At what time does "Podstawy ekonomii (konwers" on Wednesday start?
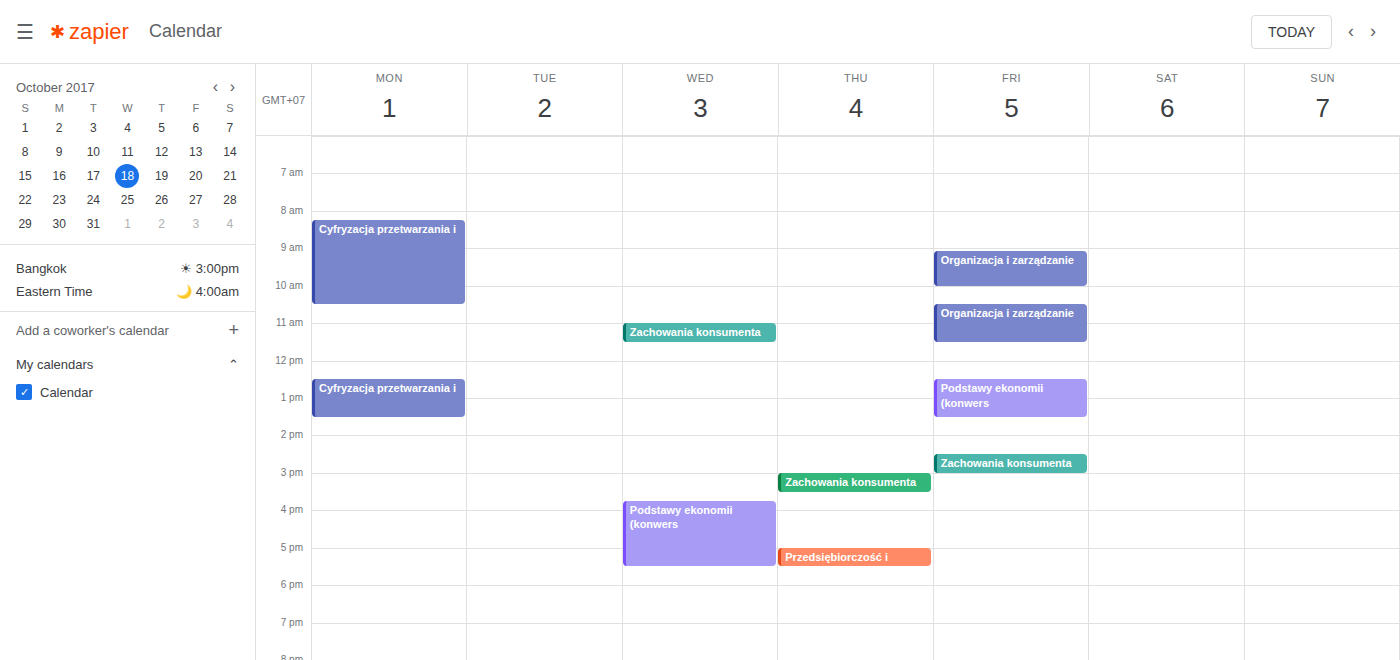
3:45 PM